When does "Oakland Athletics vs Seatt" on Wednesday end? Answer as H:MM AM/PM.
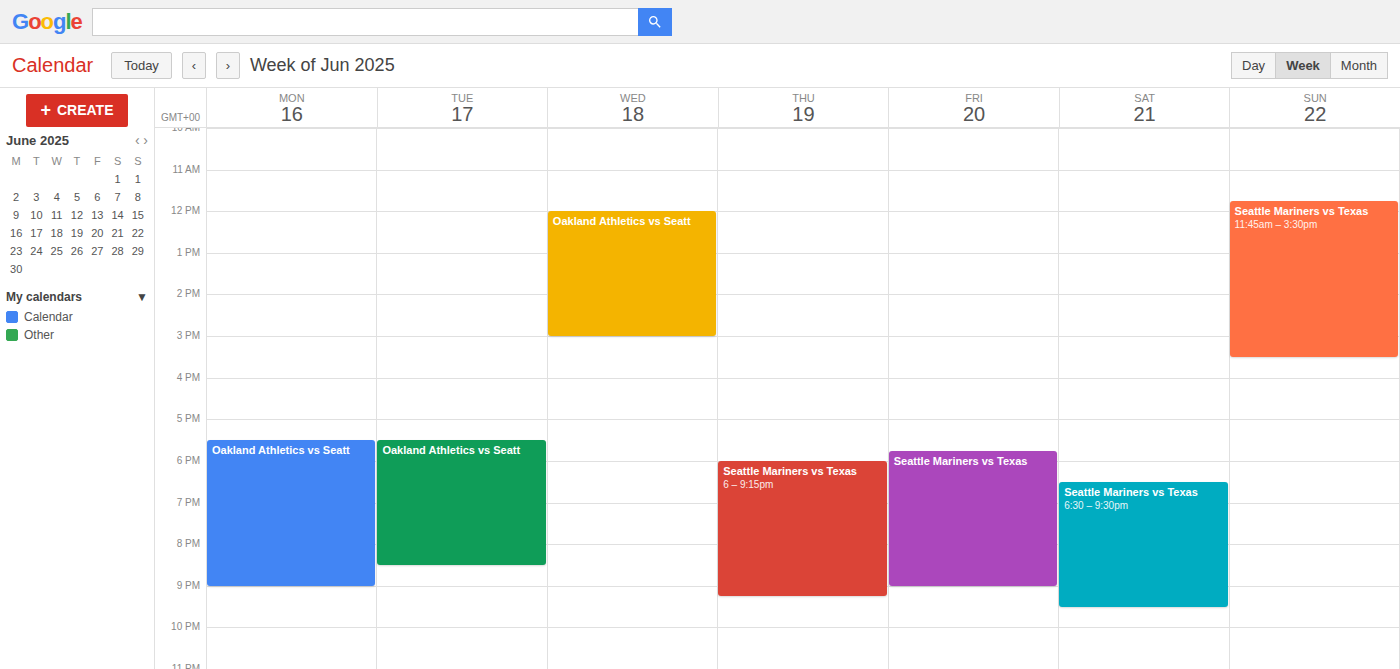
3:00 PM